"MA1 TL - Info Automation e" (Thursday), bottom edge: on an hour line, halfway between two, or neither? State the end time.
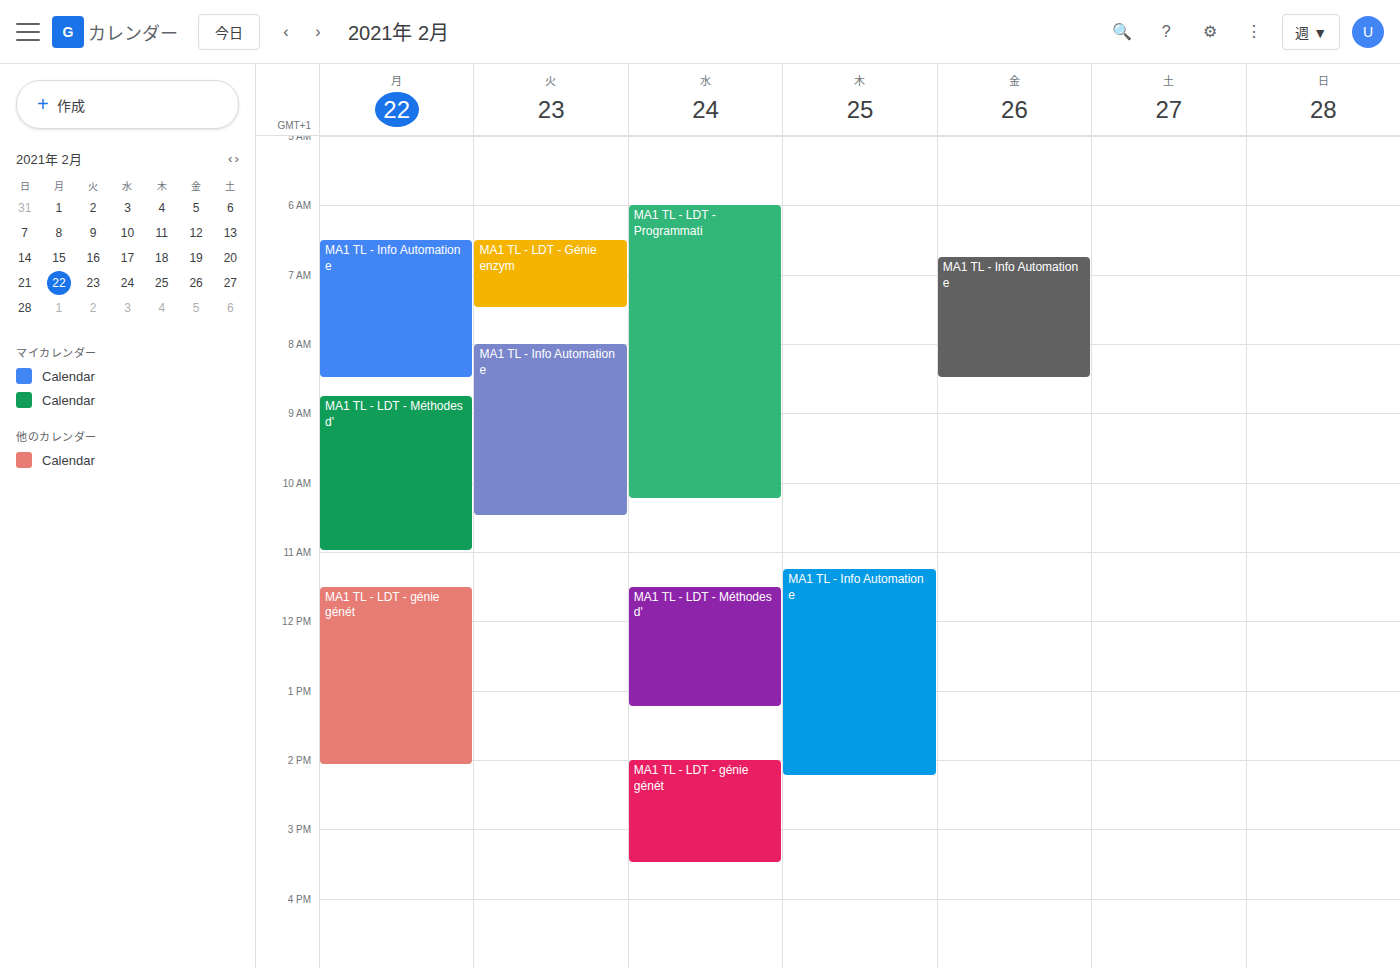
2:15 PM -- neither: a quarter of the way from the 2 PM line to the 3 PM line.